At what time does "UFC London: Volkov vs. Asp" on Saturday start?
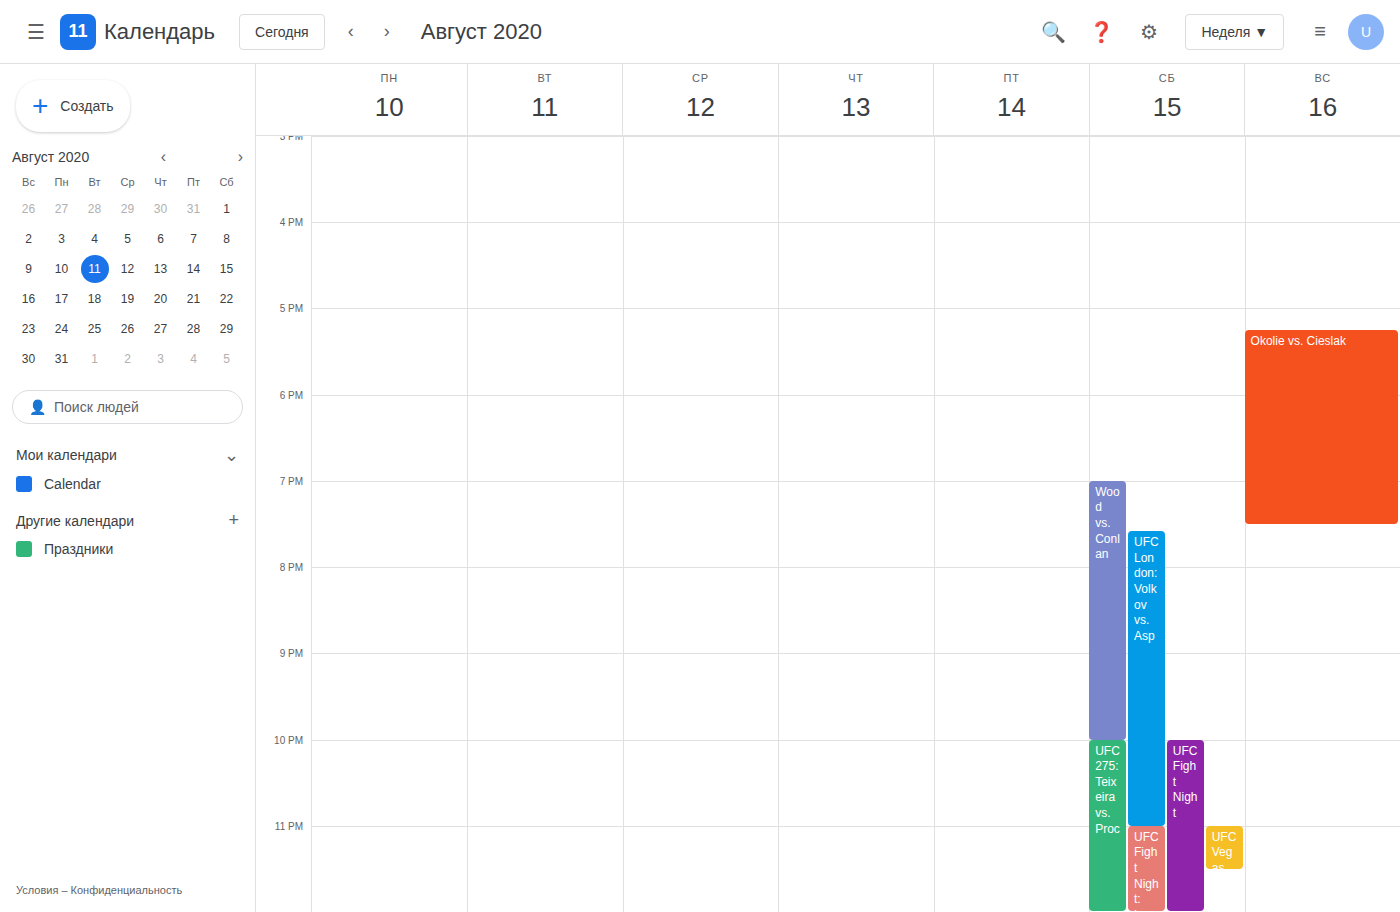
7:35 PM